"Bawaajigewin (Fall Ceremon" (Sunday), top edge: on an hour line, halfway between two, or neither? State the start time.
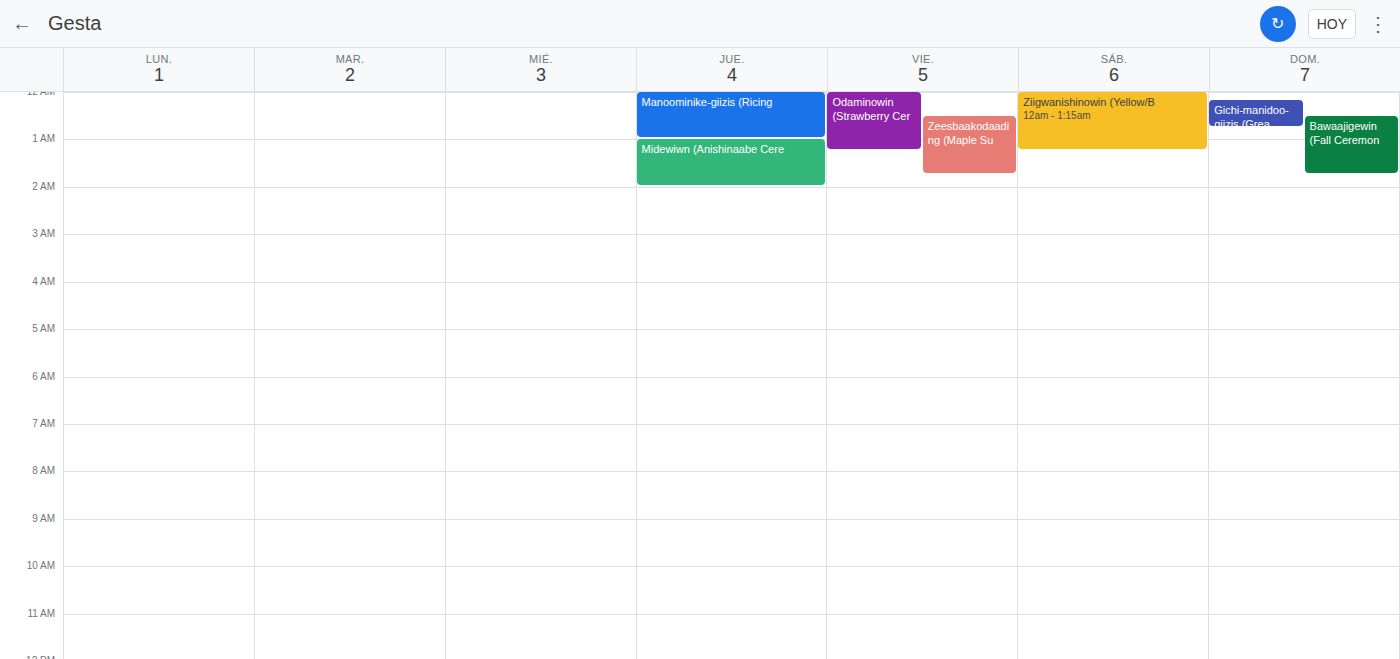
00:30 -- halfway between the 00:00 and 01:00 lines.